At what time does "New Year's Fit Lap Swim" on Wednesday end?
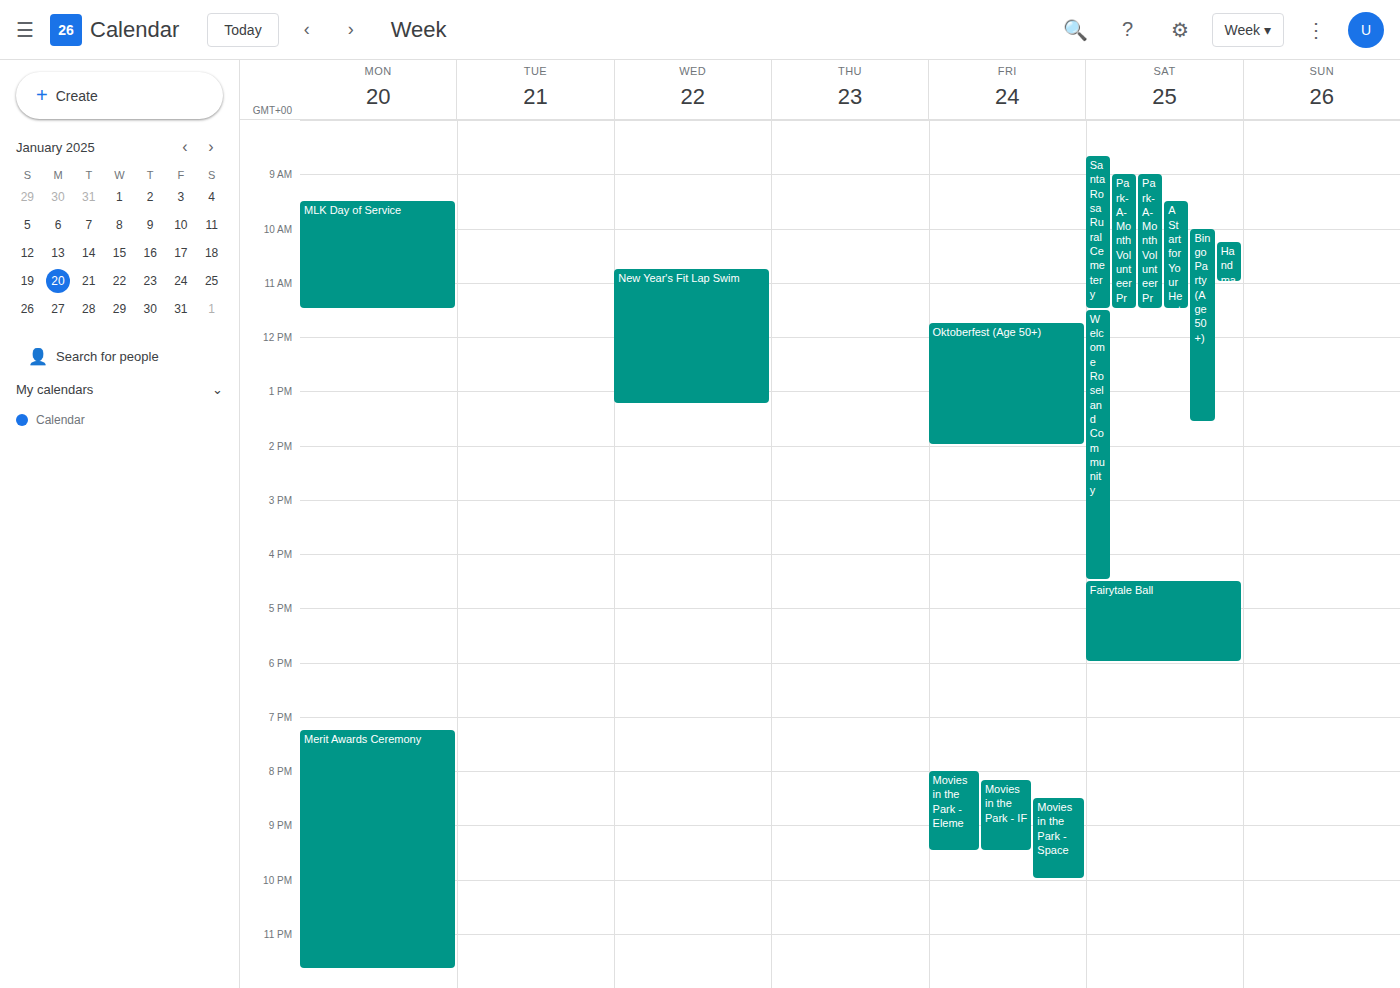
1:15 PM